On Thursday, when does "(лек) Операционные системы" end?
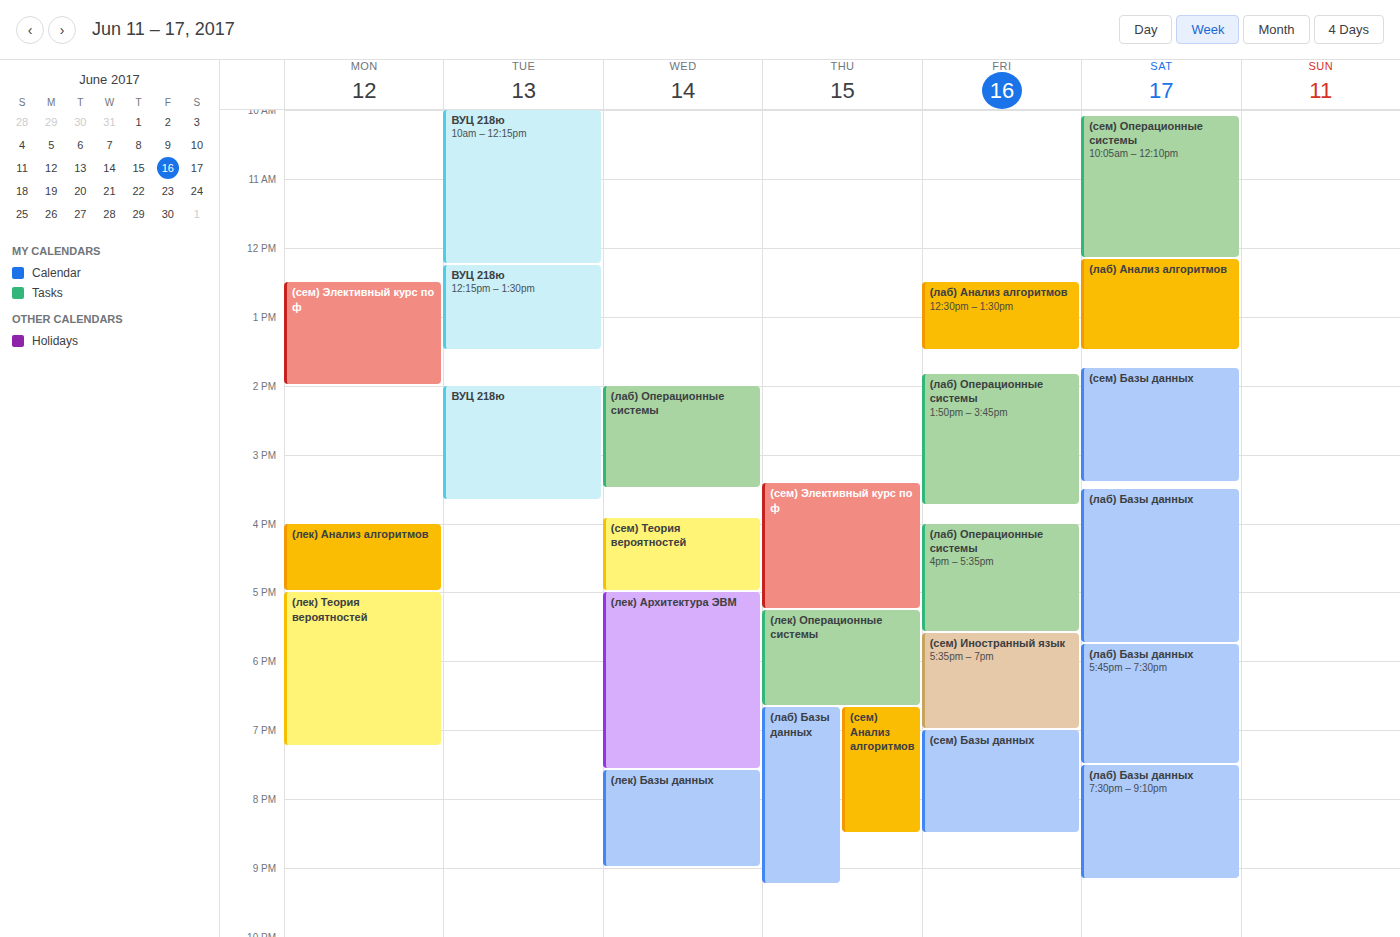
6:40 PM